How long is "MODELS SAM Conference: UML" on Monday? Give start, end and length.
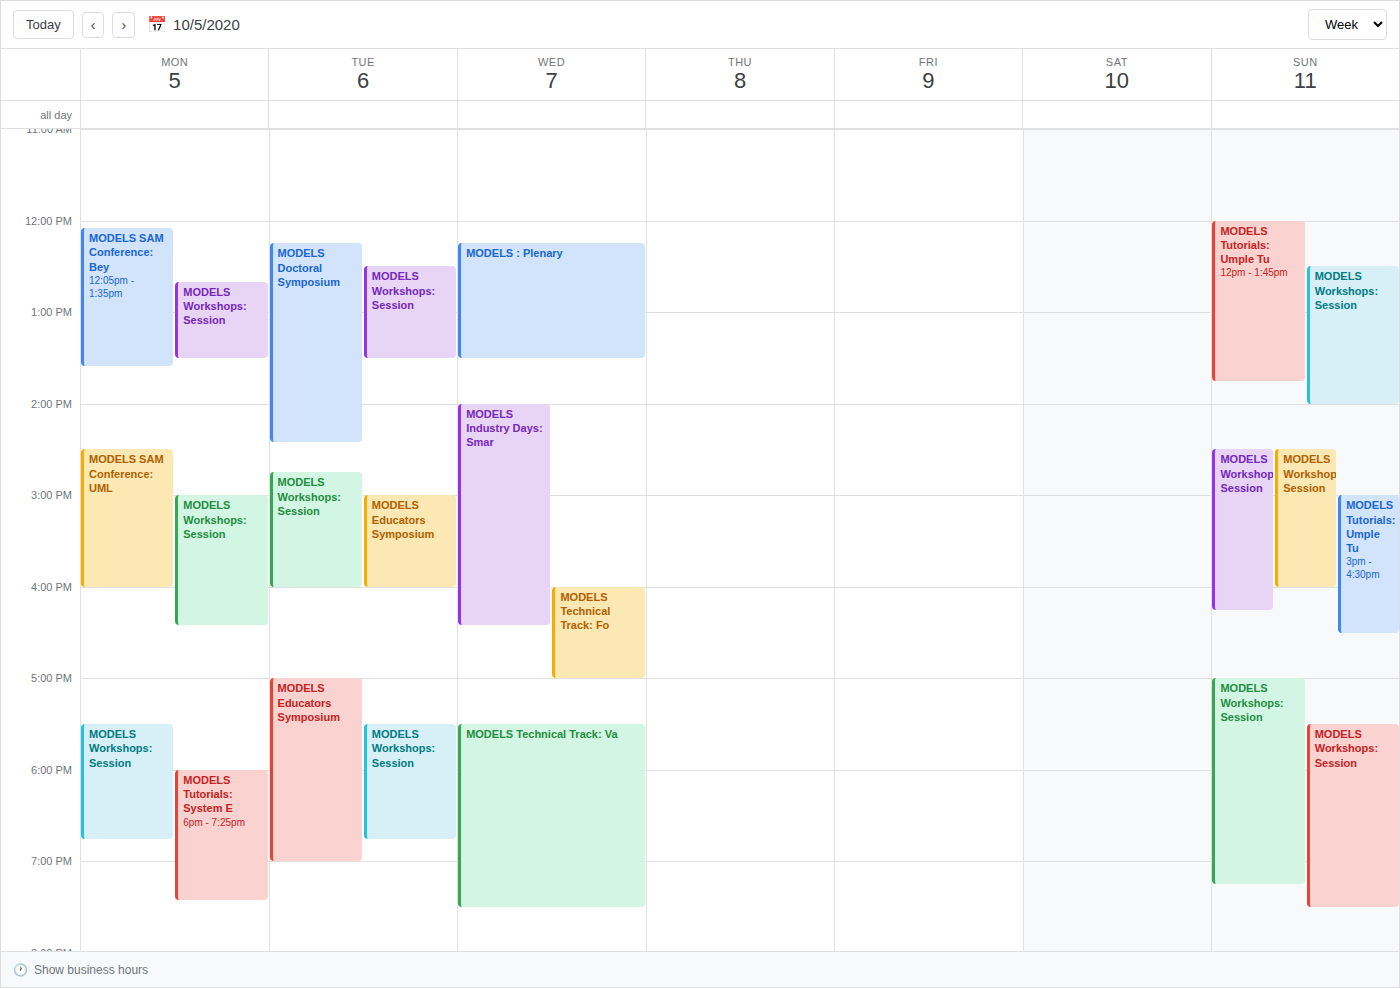
2:30 PM to 4:00 PM, 1 hour 30 minutes